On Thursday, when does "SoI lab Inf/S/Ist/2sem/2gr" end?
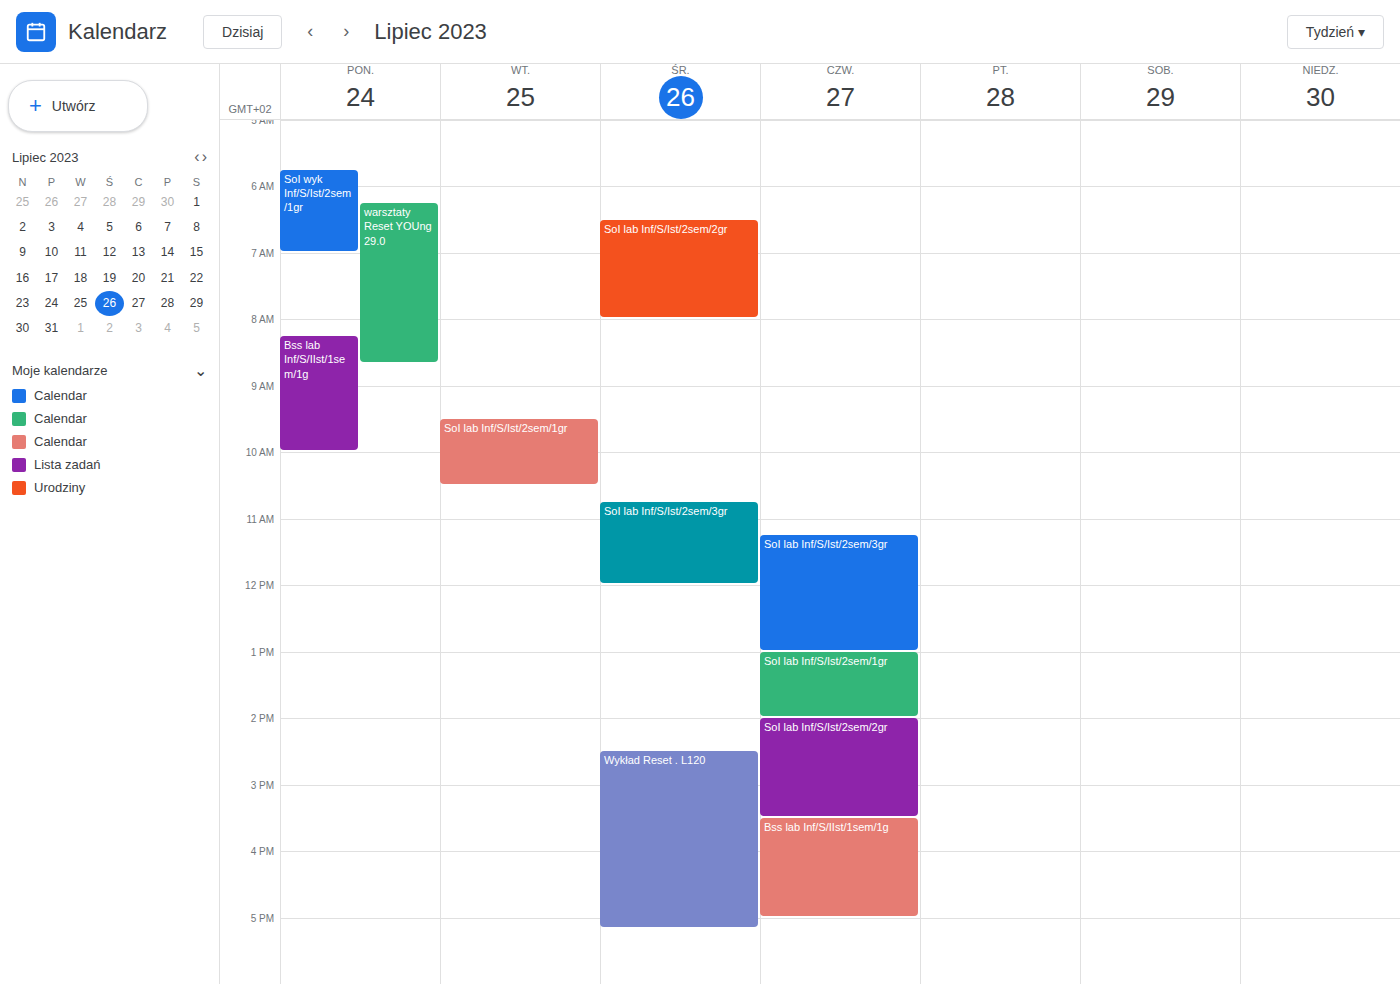
3:30 PM